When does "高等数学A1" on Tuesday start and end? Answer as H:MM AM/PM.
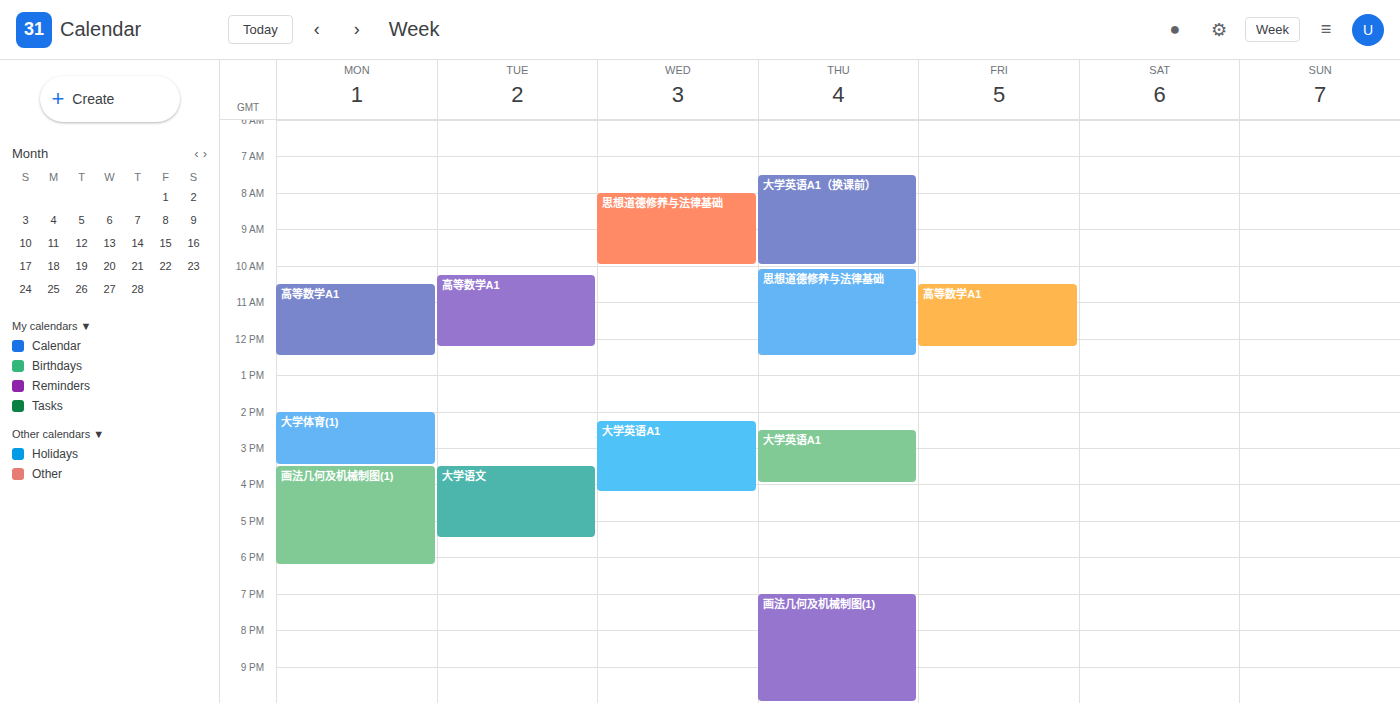
10:15 AM to 12:15 PM